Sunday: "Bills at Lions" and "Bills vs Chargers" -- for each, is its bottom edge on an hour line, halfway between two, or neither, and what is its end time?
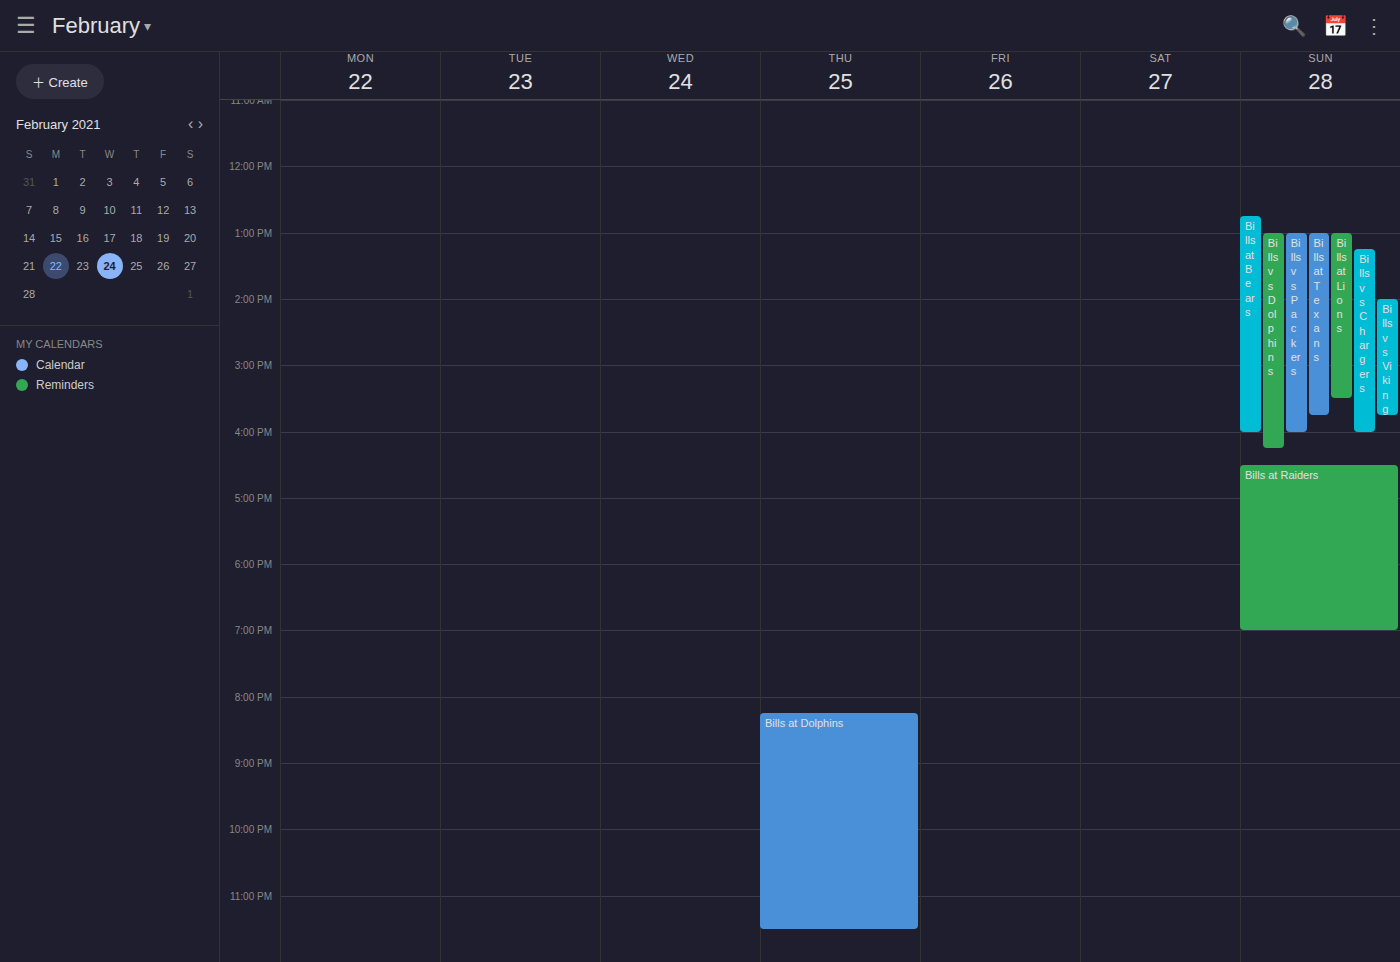
"Bills at Lions": 3:30 PM, halfway between the 3 PM and 4 PM lines. "Bills vs Chargers": 4:00 PM, exactly on the 4 PM line.